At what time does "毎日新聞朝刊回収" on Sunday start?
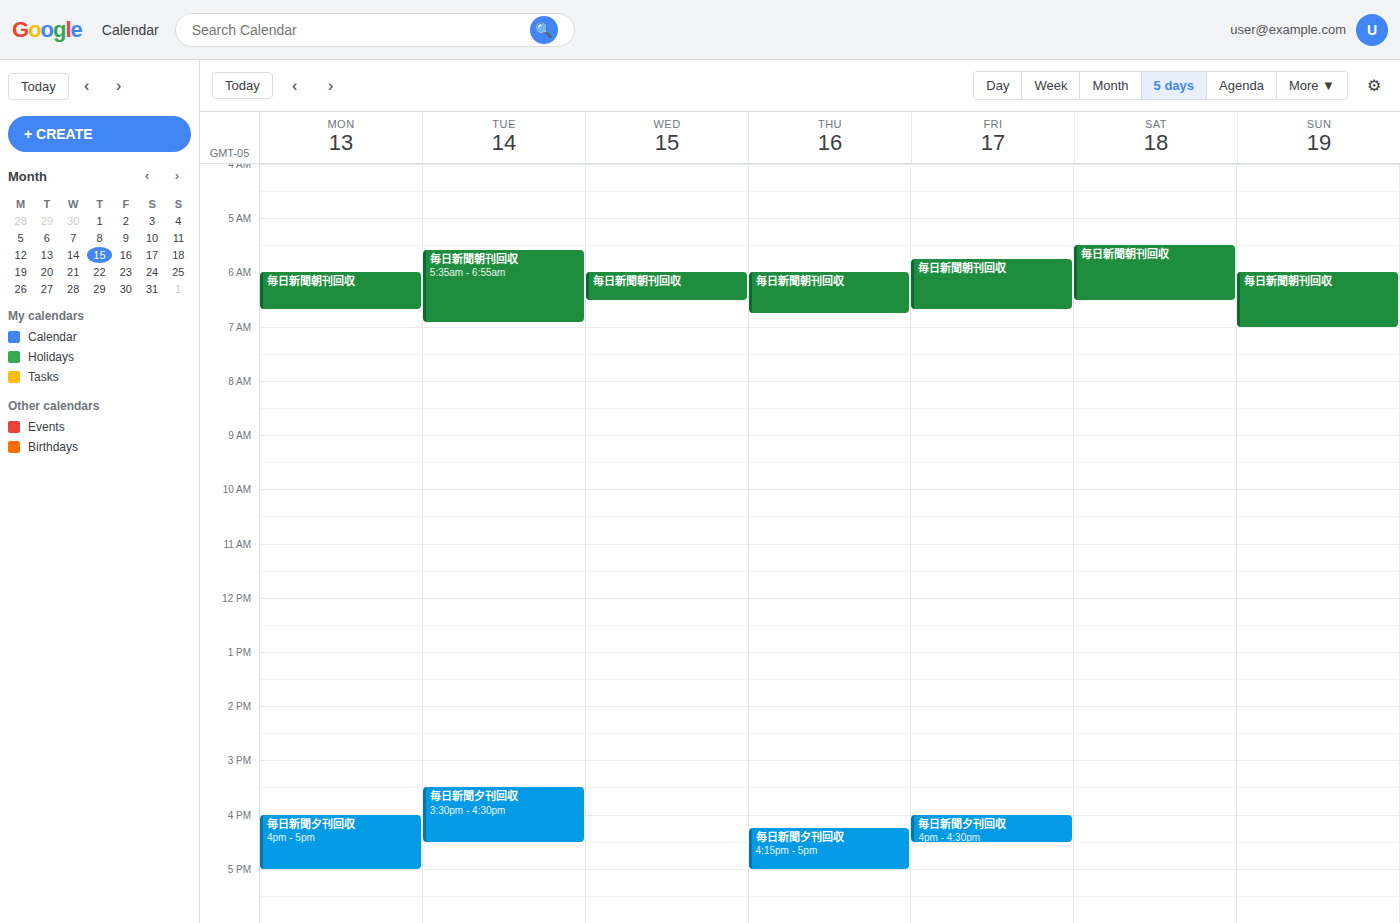
6:00 AM